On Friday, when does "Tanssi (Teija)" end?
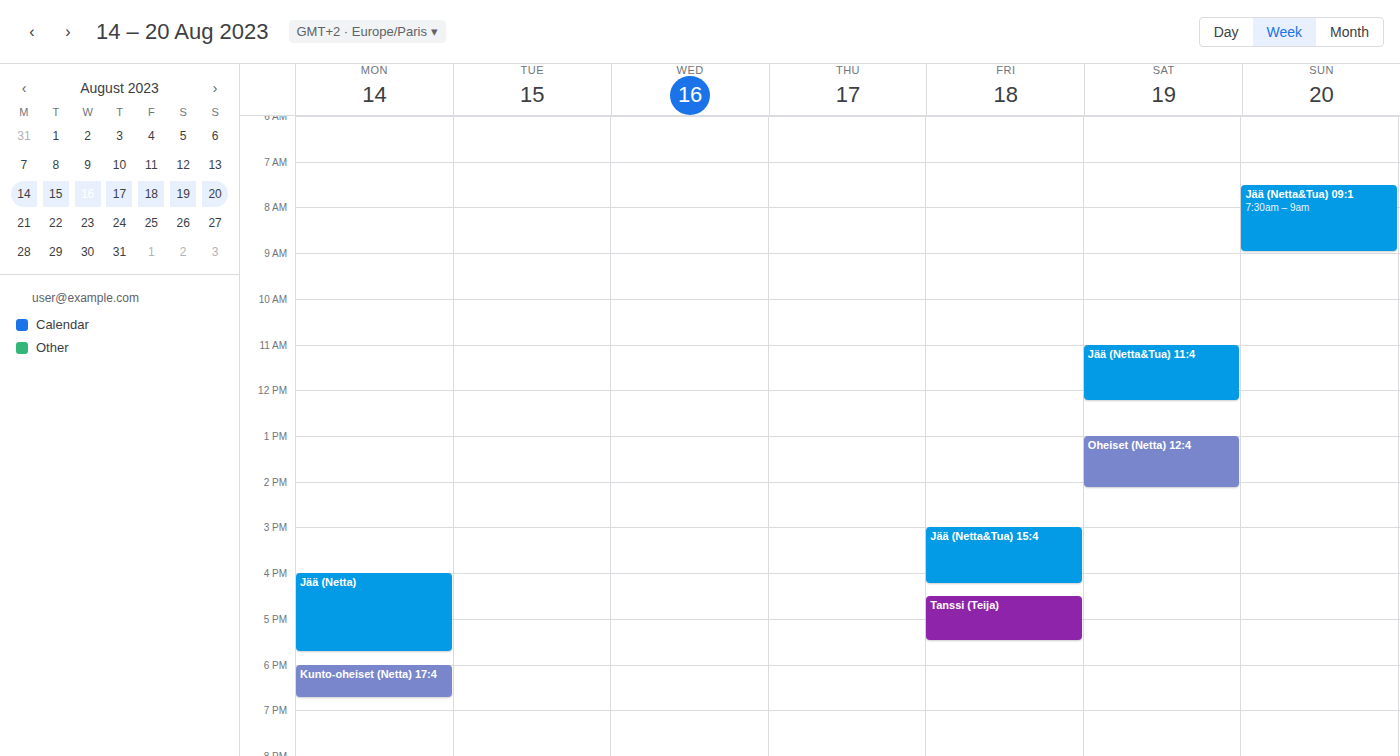
5:30 PM